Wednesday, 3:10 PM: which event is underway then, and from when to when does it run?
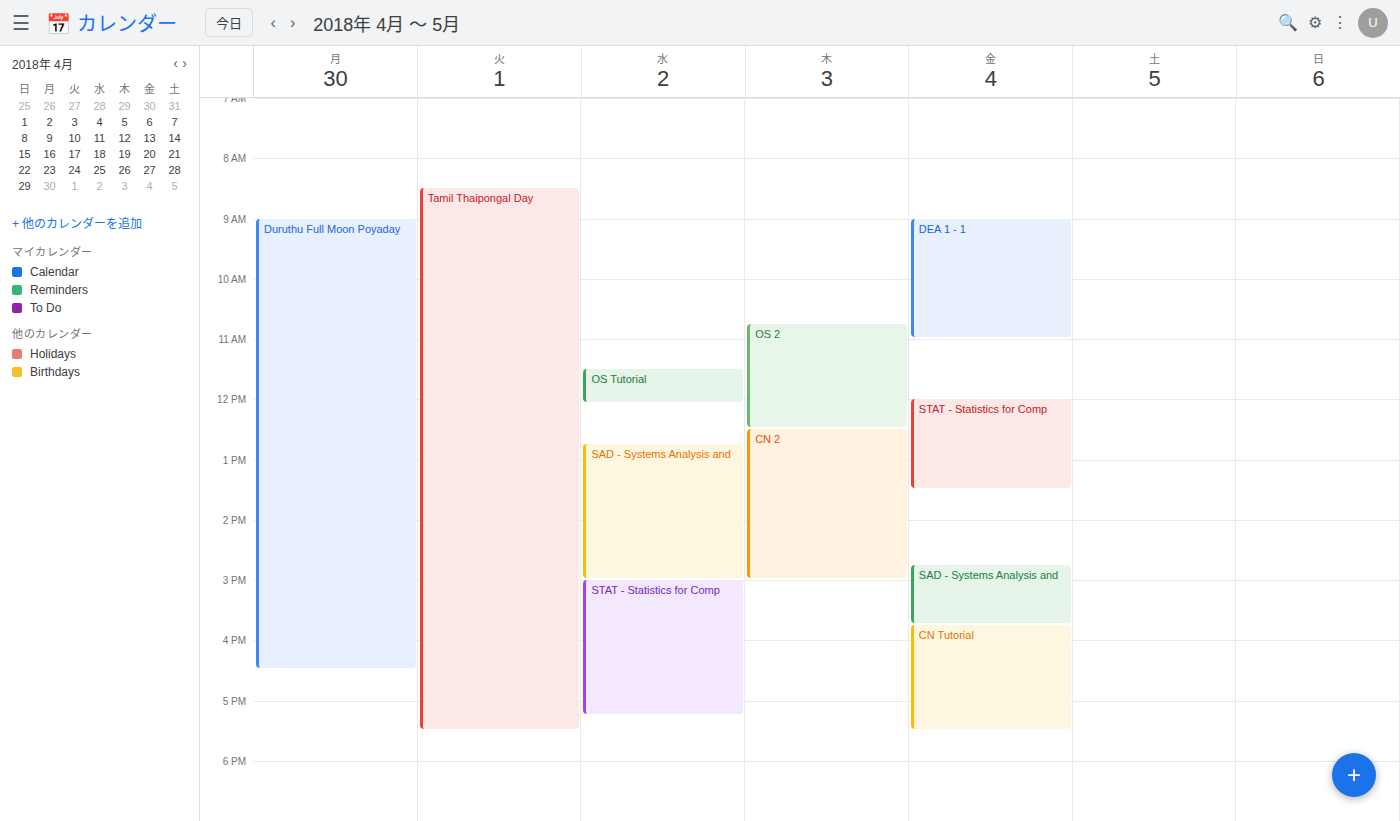
"STAT - Statistics for Comp", 3:00 PM to 5:15 PM